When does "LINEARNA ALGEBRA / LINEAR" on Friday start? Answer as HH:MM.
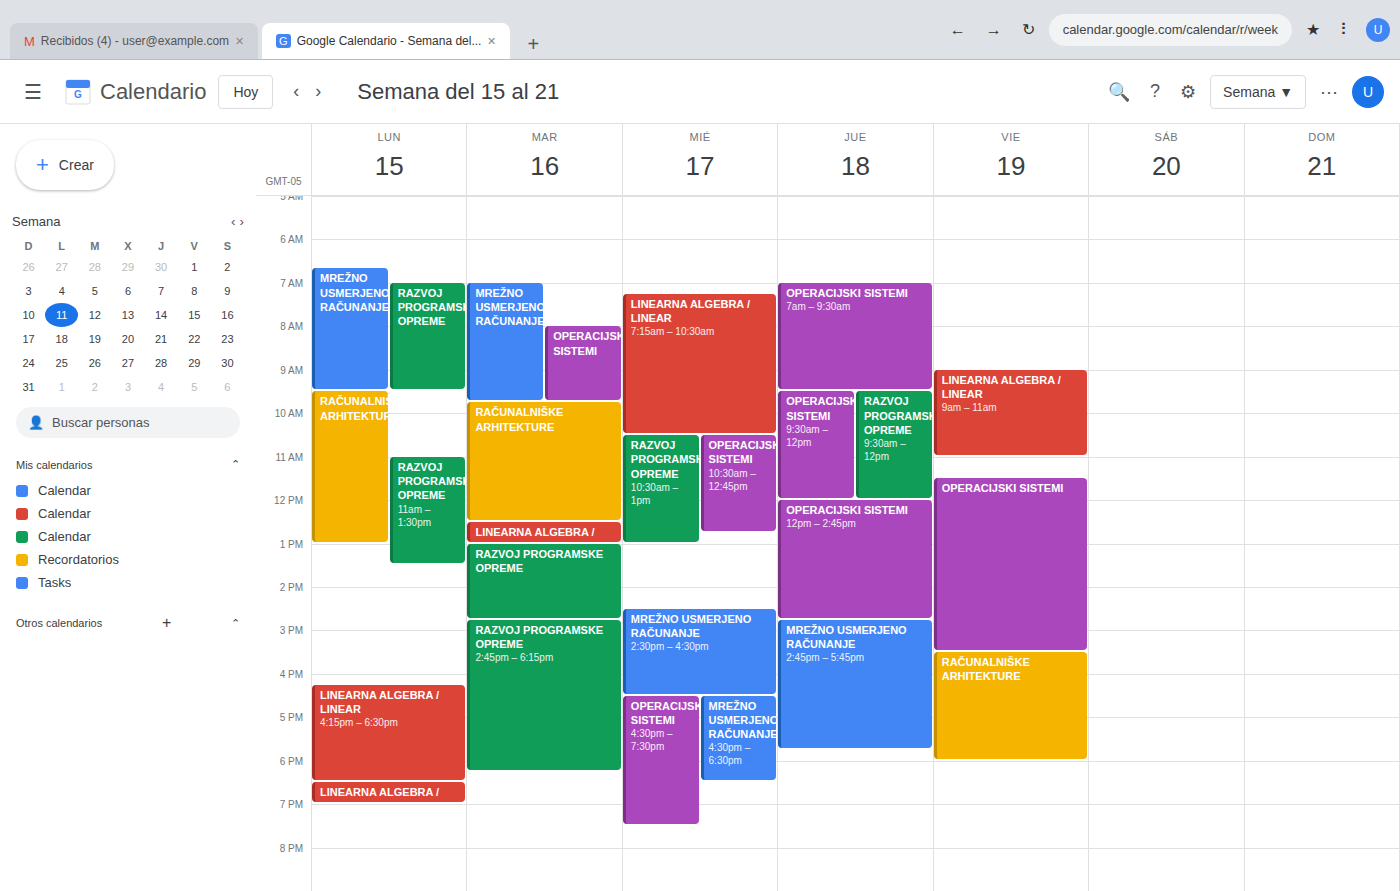
09:00